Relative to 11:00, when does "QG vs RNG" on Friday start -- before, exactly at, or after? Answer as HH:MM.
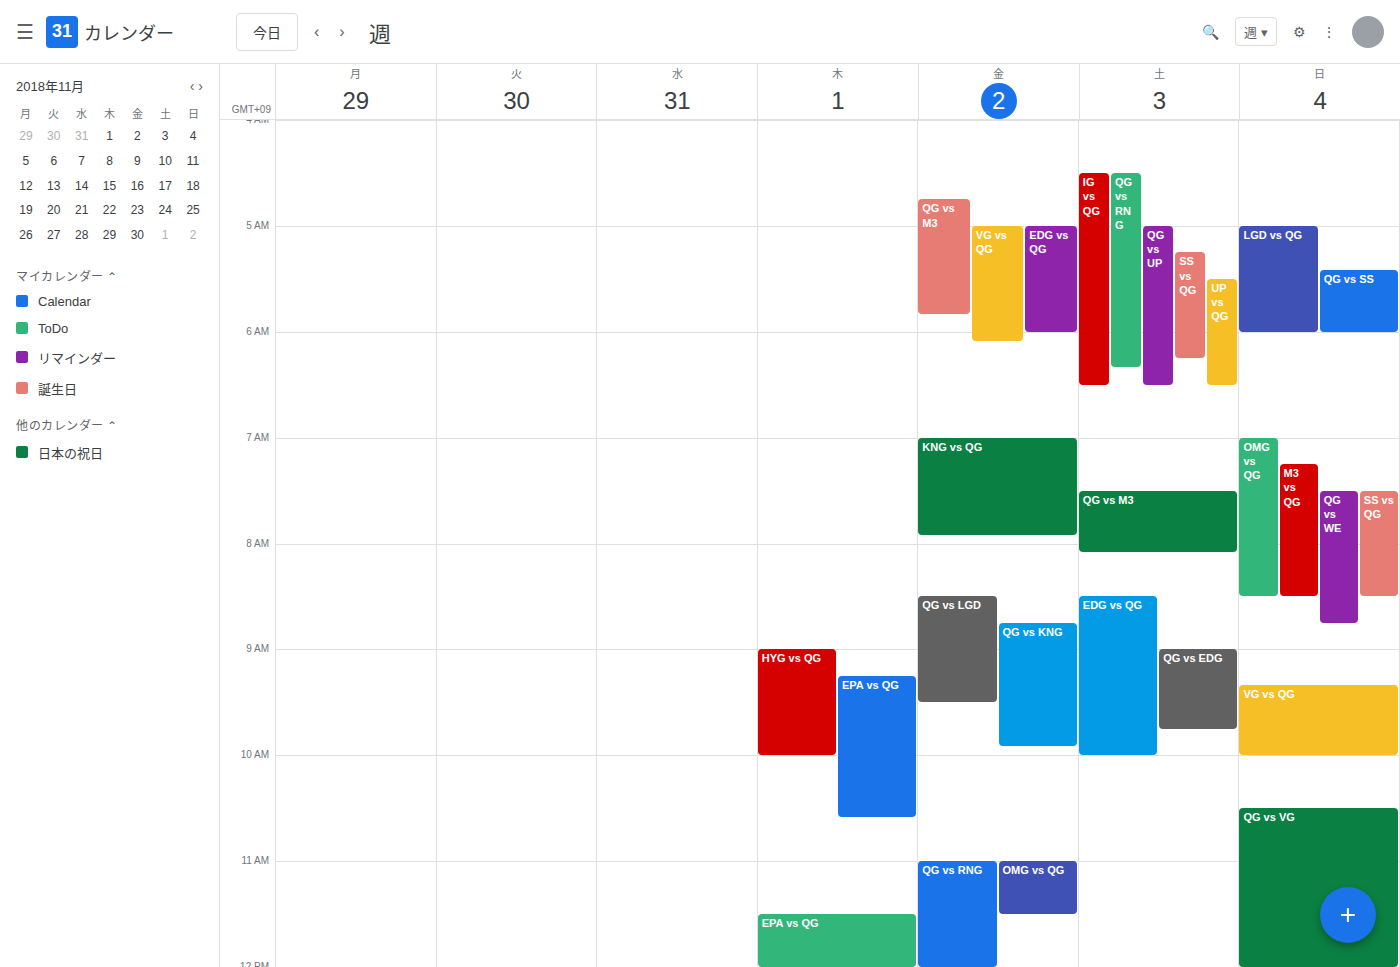
11:00 -- exactly at 11:00, on the 11:00 line.